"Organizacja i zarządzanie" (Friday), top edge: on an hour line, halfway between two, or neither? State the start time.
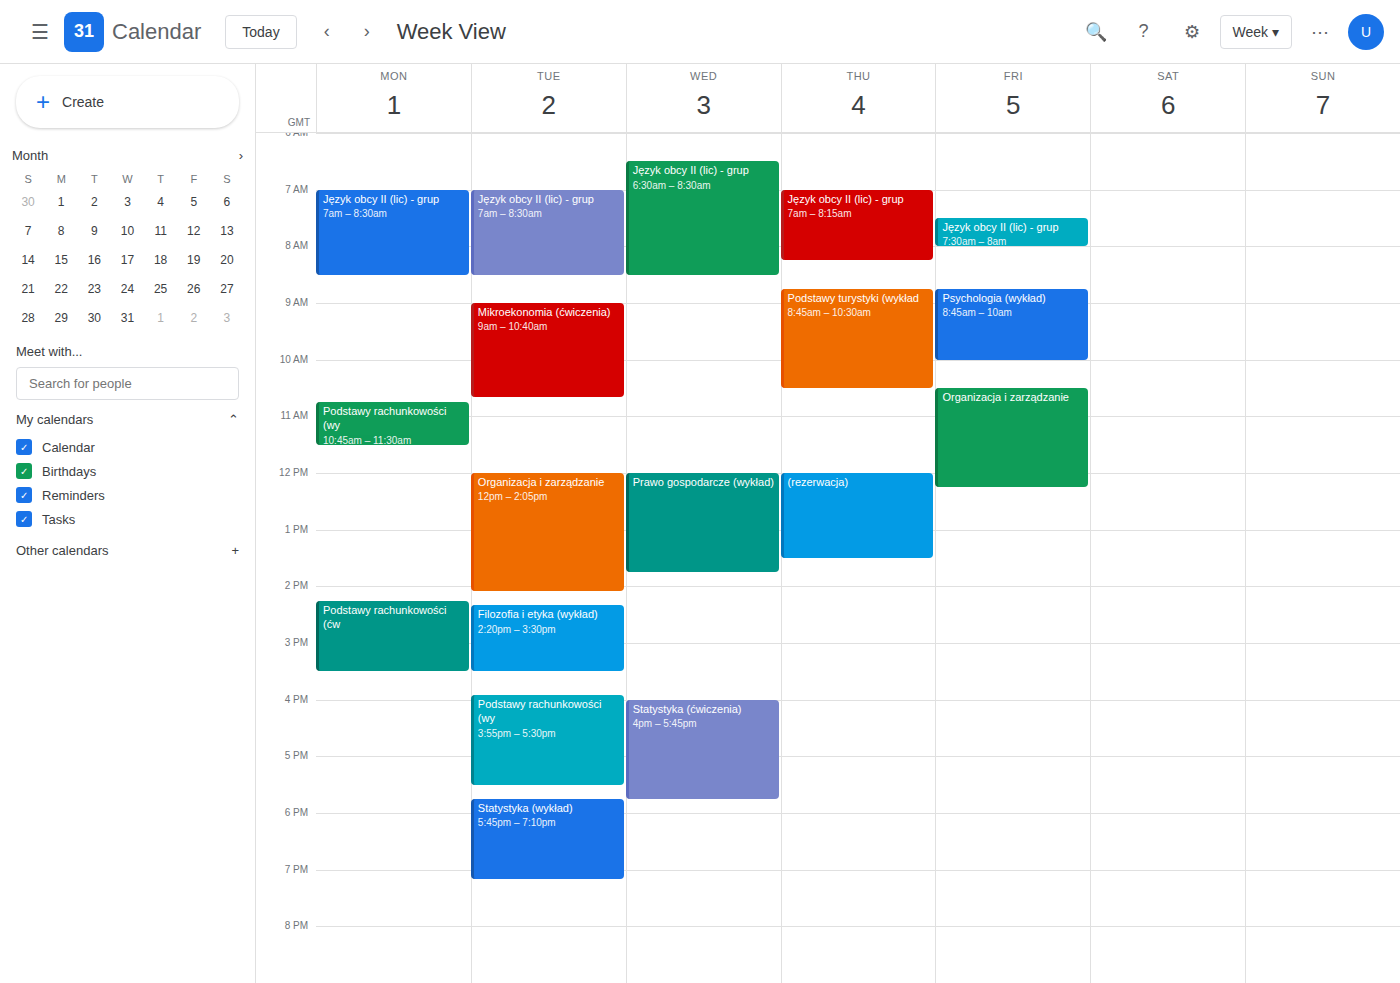
10:30 AM -- halfway between the 10 AM and 11 AM lines.